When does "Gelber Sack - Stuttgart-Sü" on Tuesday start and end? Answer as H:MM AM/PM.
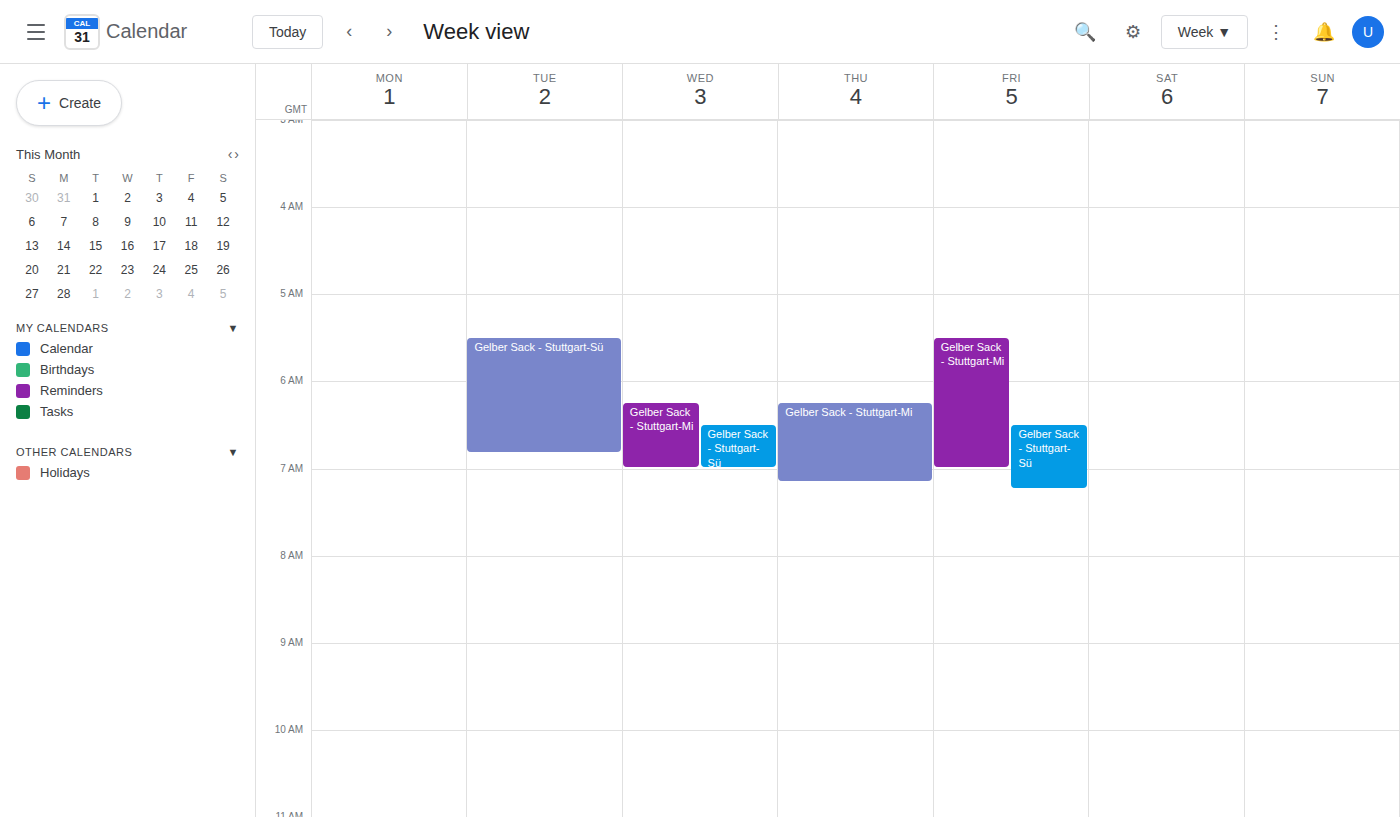
5:30 AM to 6:50 AM